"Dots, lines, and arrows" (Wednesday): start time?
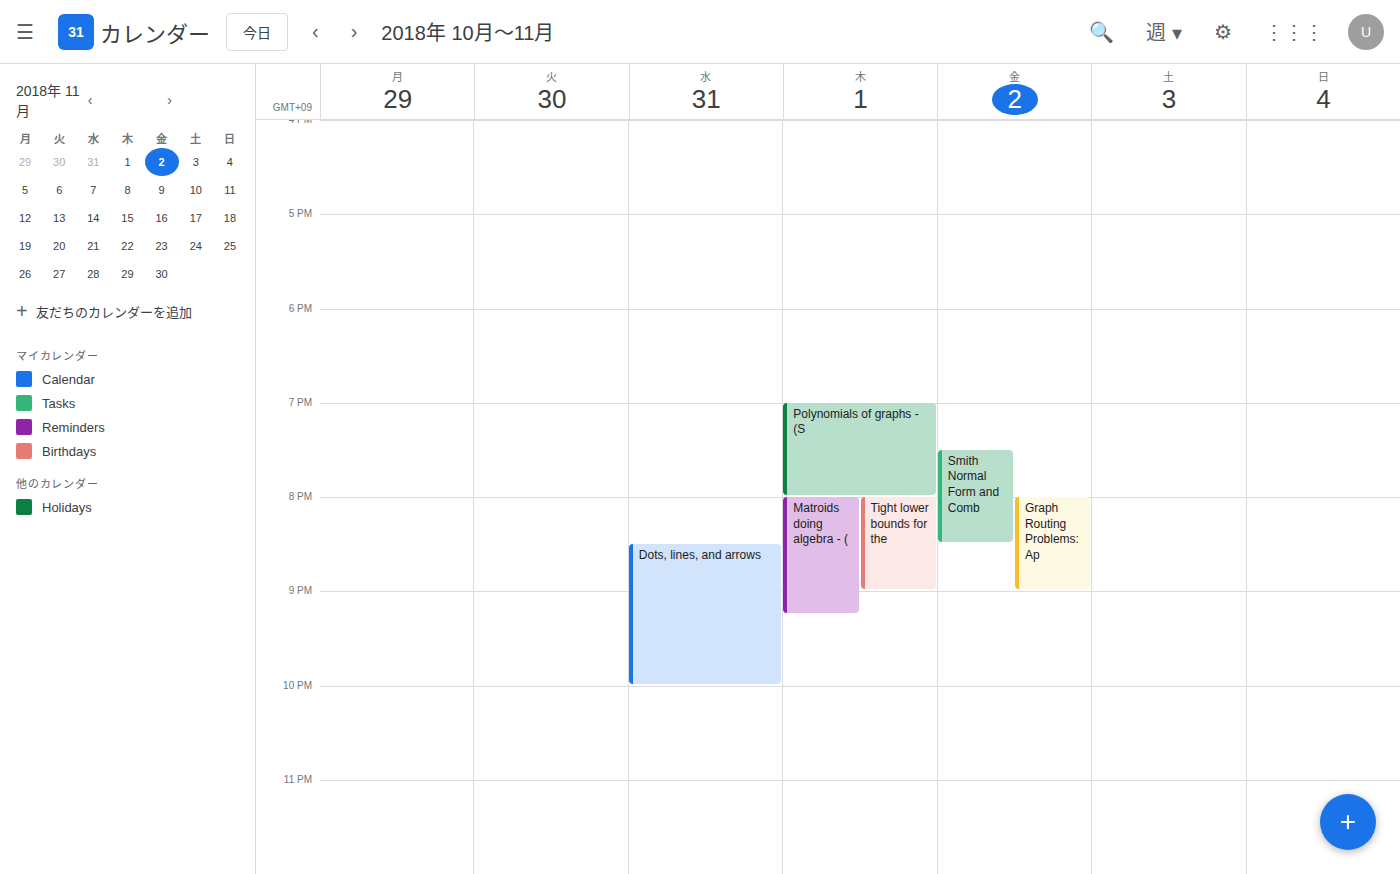
8:30 PM